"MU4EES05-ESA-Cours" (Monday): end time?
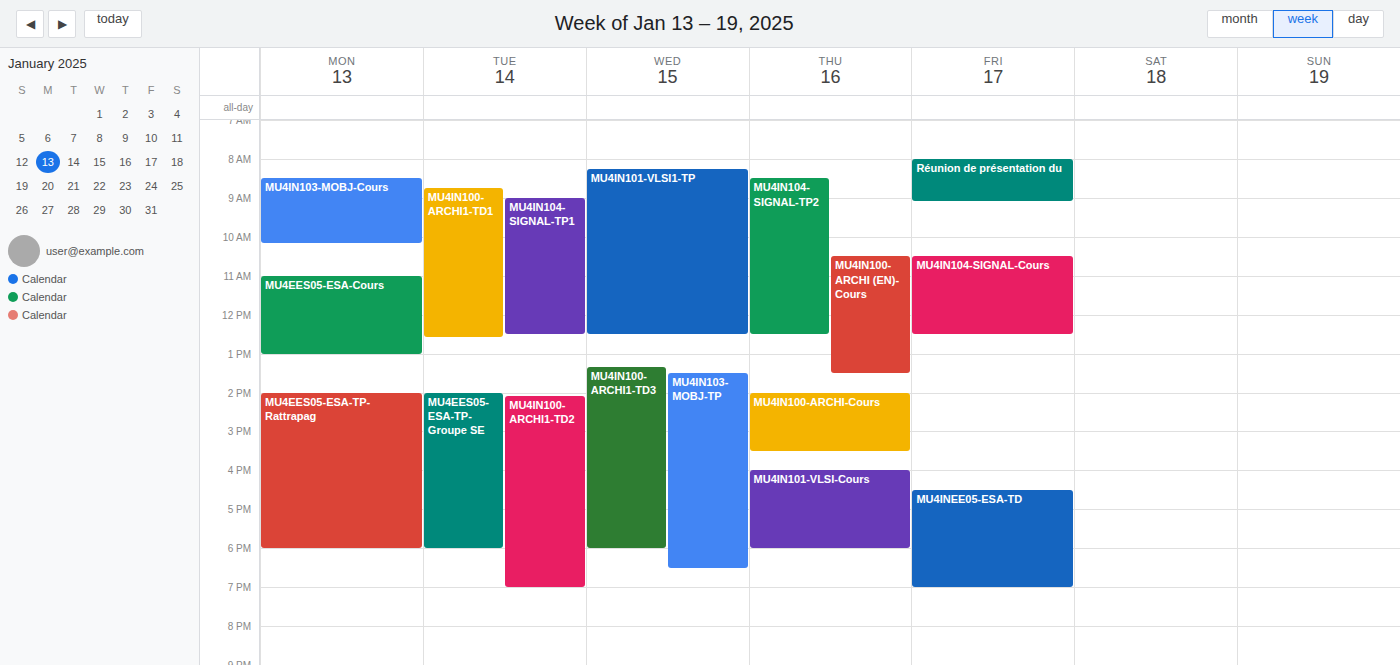
13:00